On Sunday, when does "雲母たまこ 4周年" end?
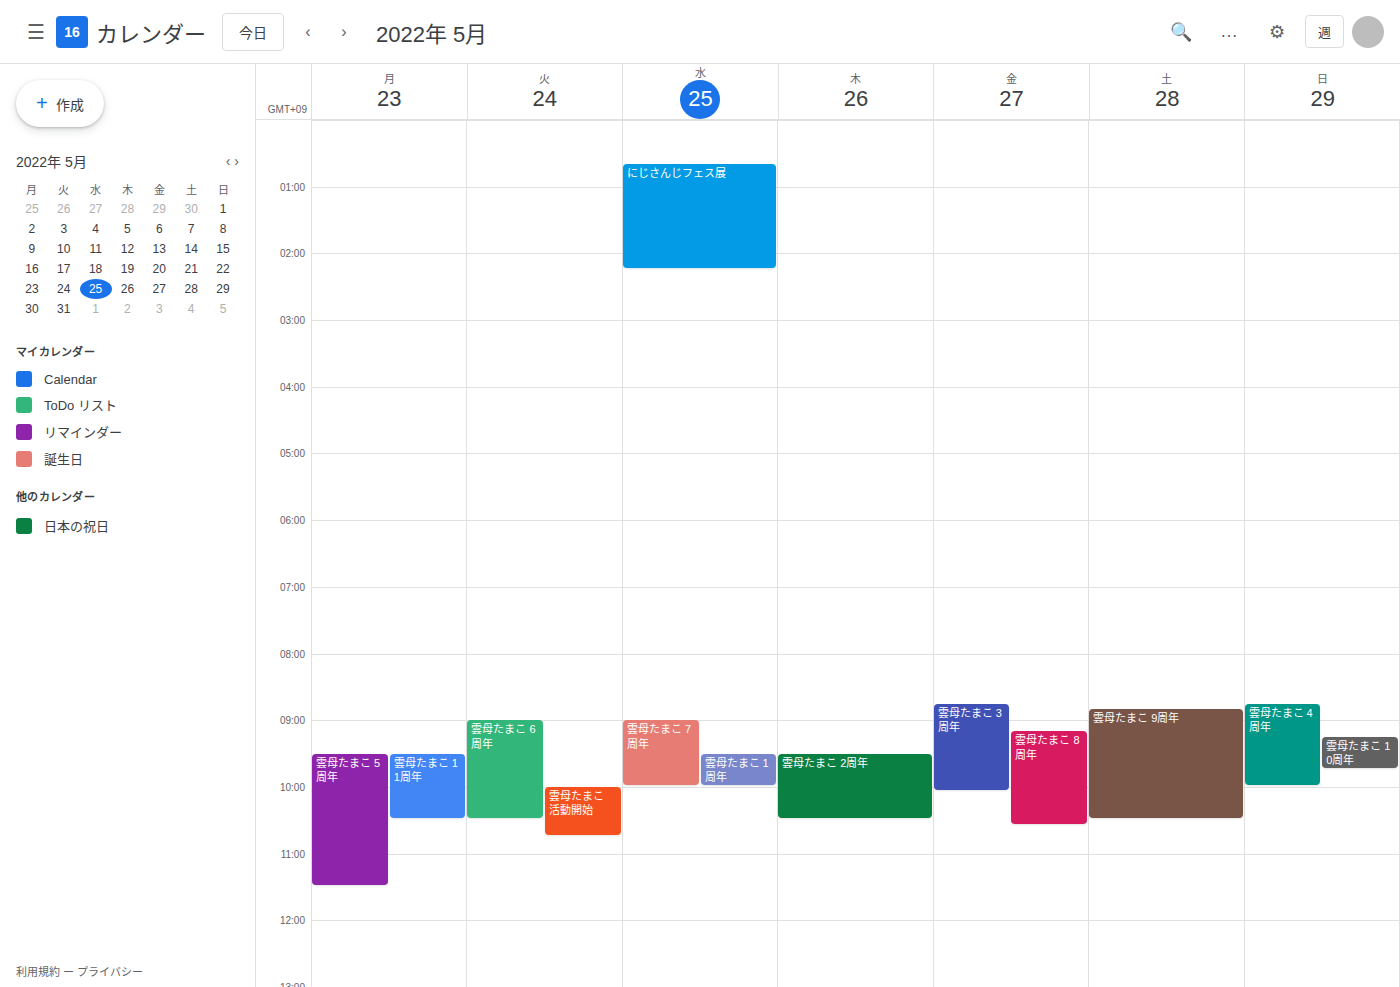
10:00 AM